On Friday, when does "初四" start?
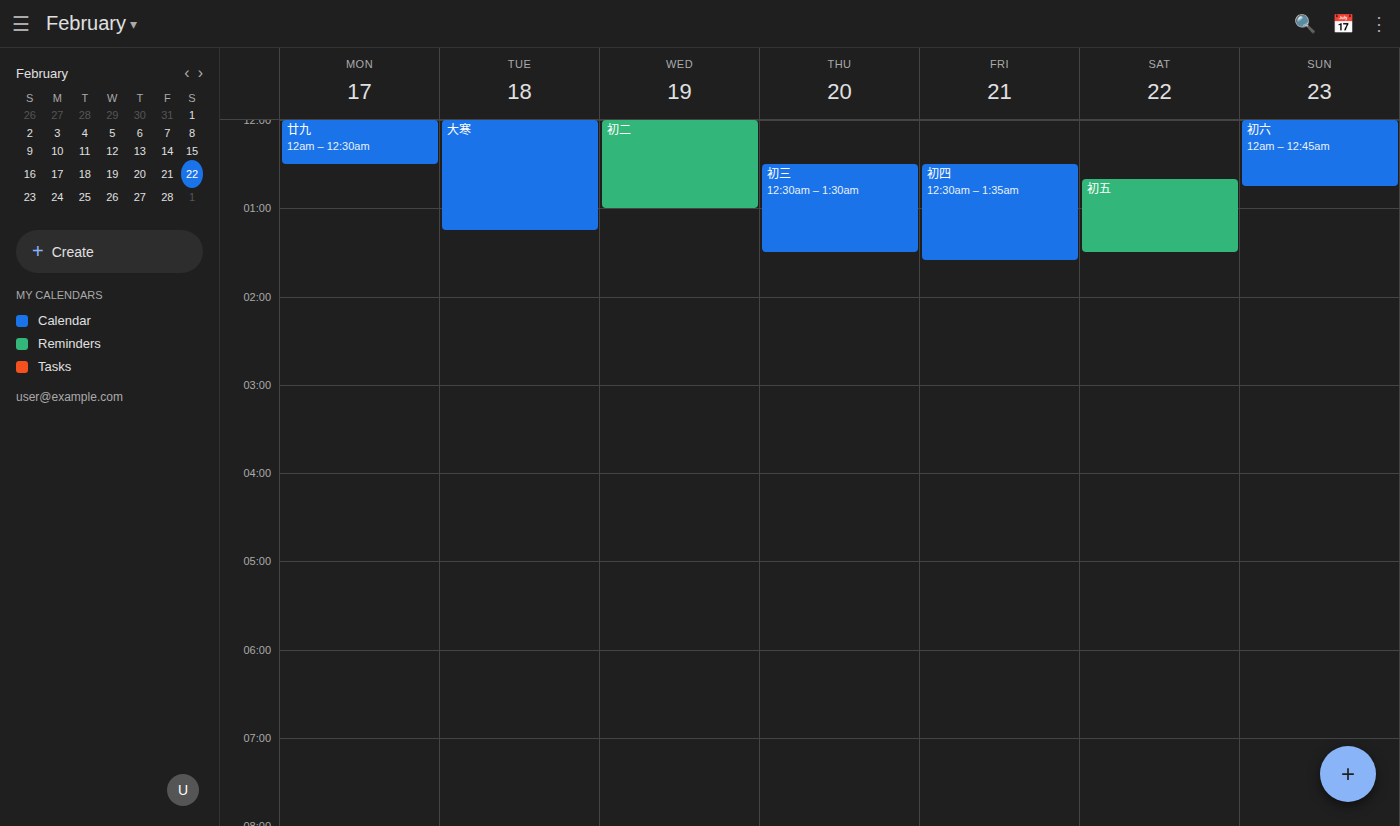
12:30 AM